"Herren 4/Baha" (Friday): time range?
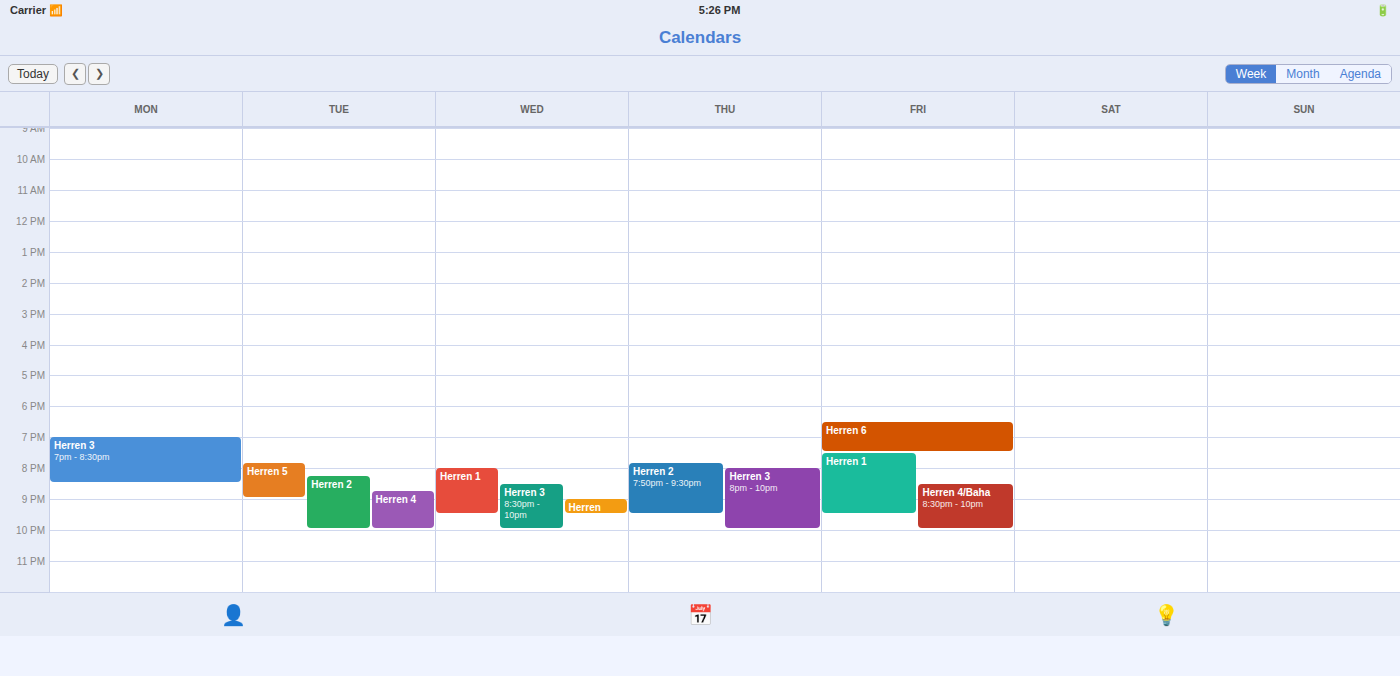
8:30 PM to 10:00 PM